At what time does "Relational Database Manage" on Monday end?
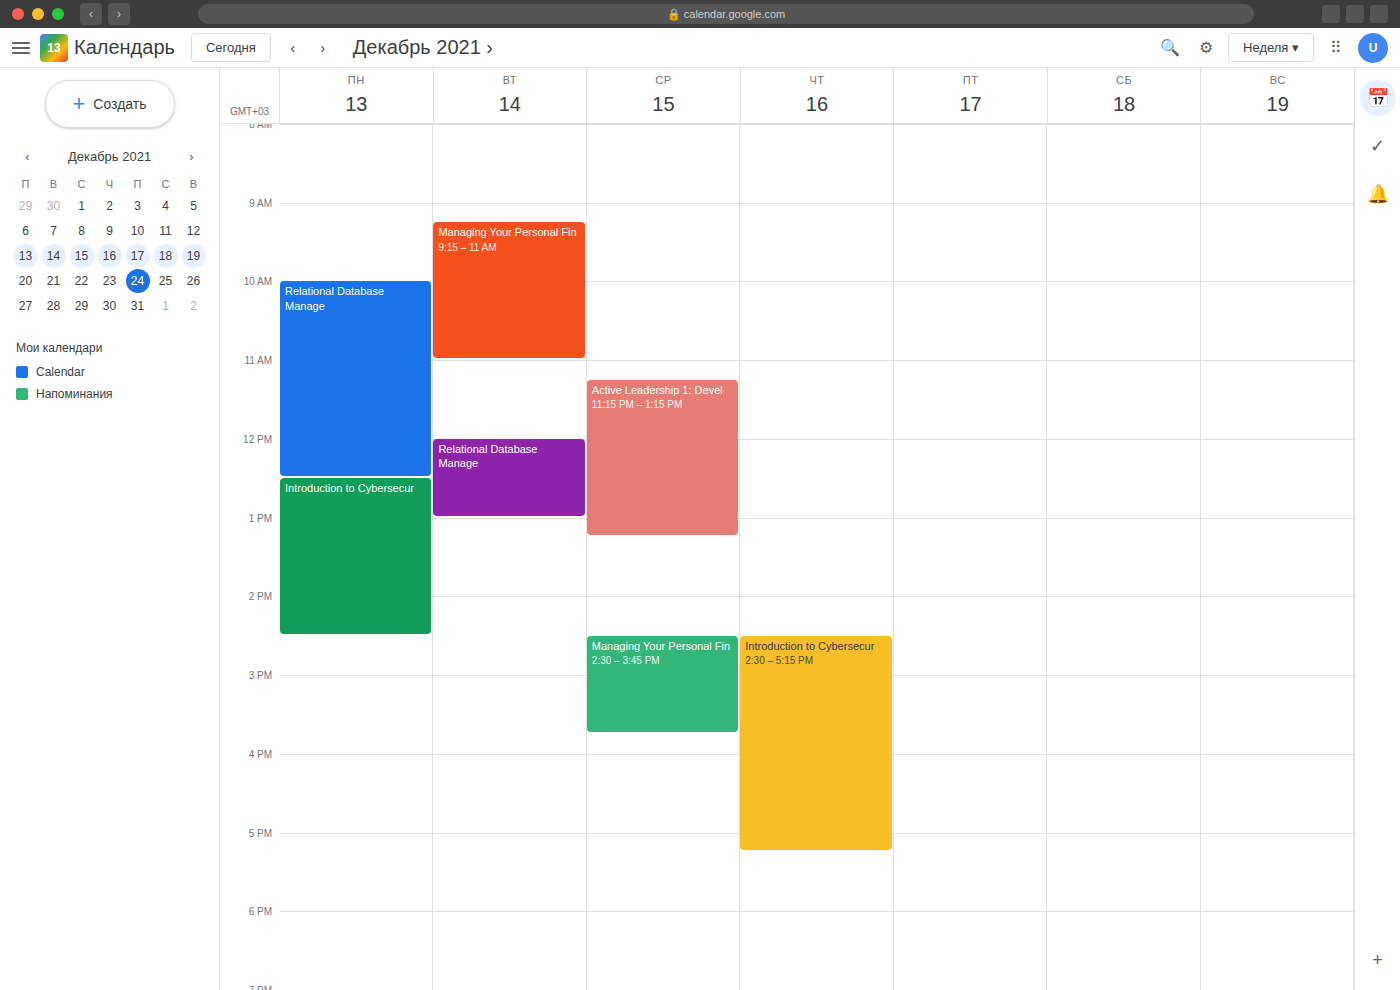
12:30